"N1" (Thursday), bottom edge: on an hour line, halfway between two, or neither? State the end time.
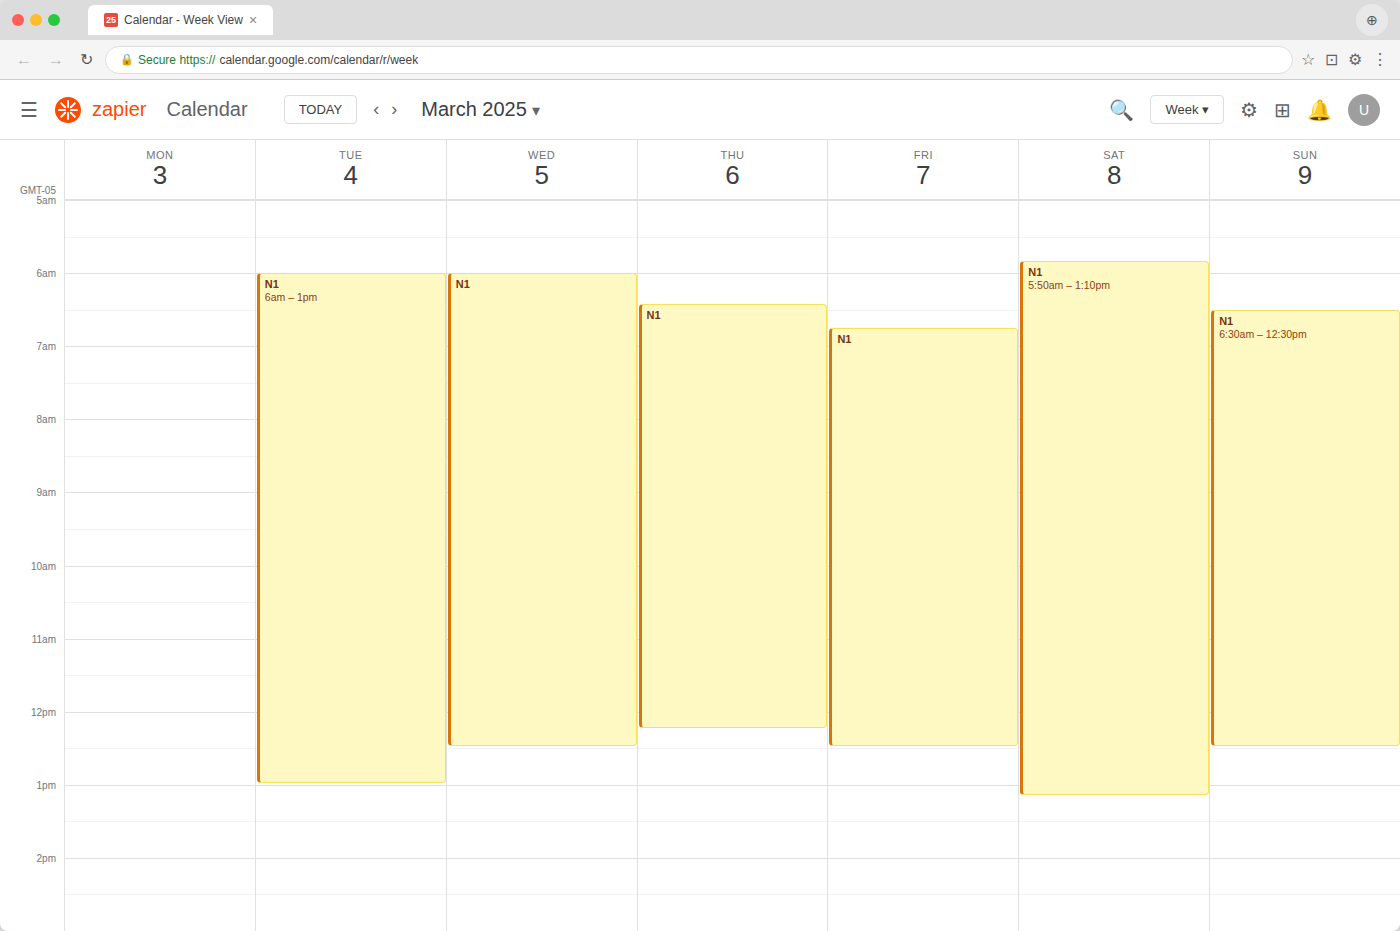
12:15 PM -- neither: a quarter of the way from the 12 PM line to the 1 PM line.